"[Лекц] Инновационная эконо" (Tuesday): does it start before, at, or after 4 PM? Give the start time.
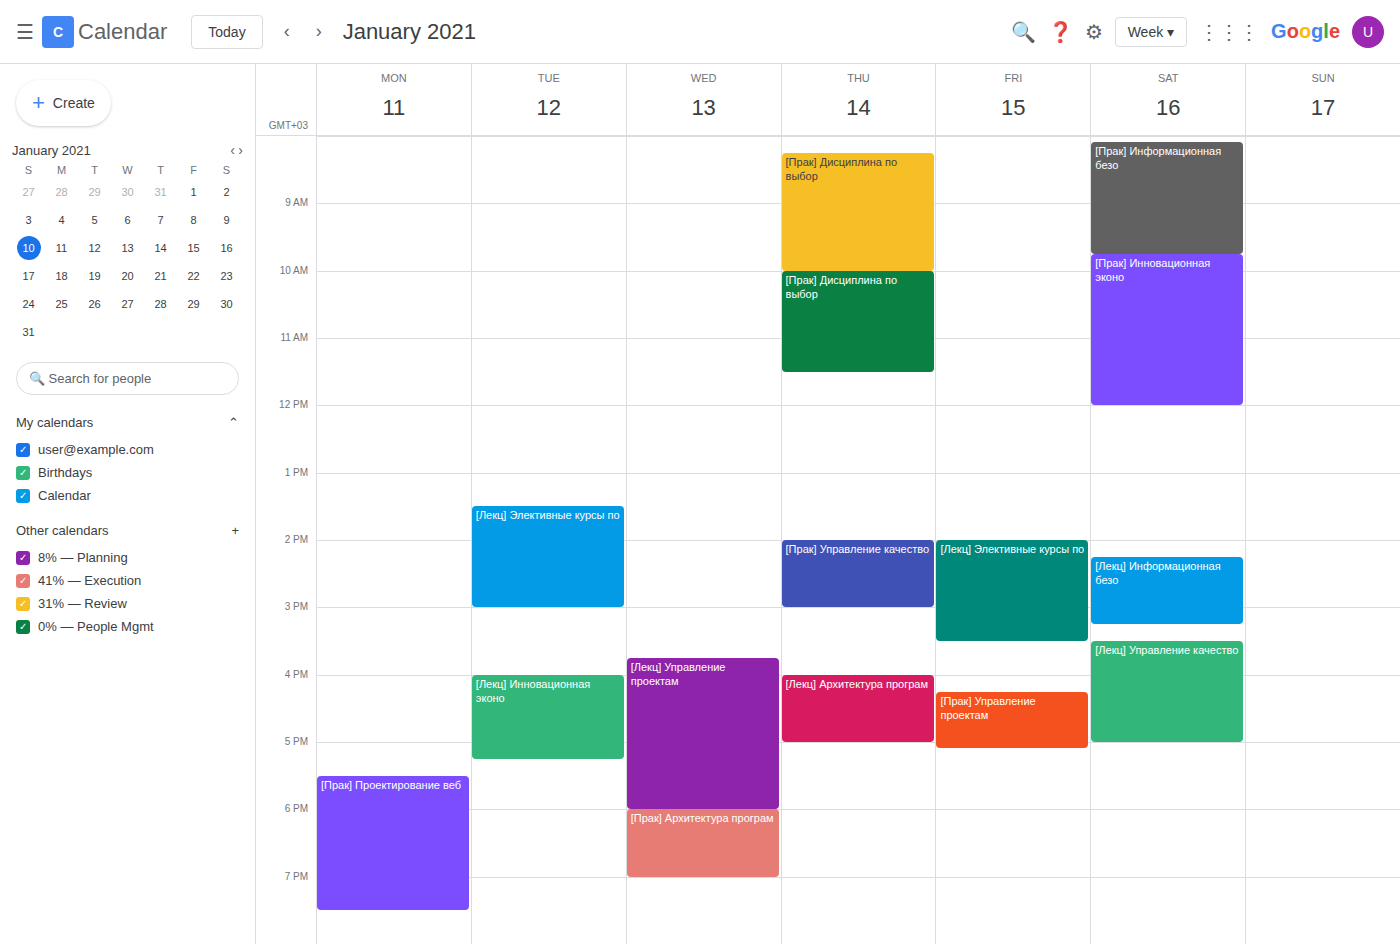
4:00 PM -- exactly at 4 PM, on the 4 PM line.